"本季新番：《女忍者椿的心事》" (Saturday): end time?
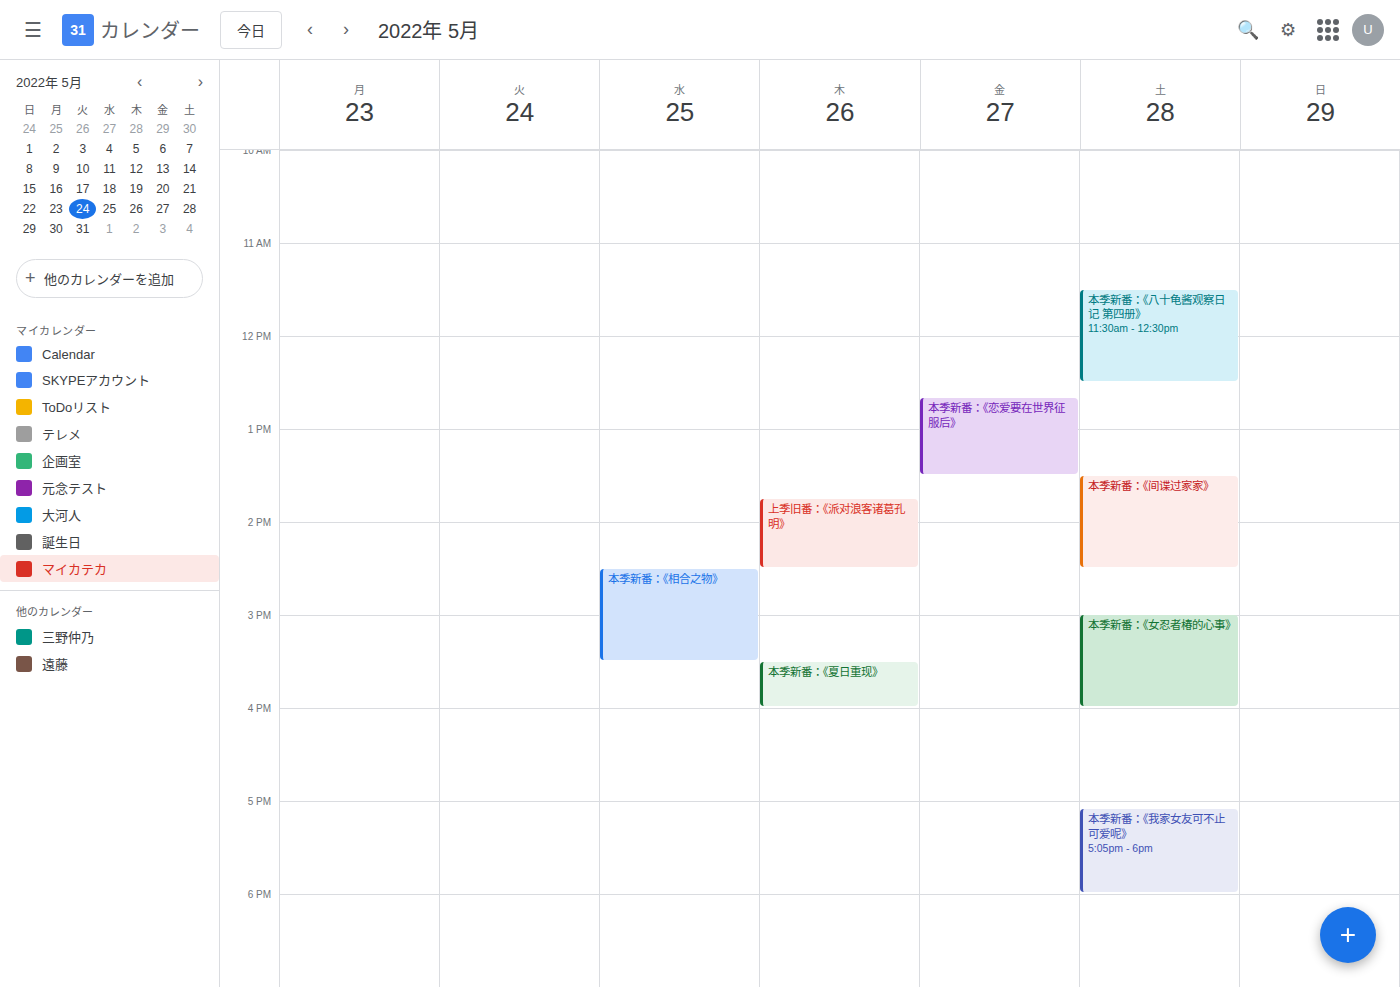
4:00 PM